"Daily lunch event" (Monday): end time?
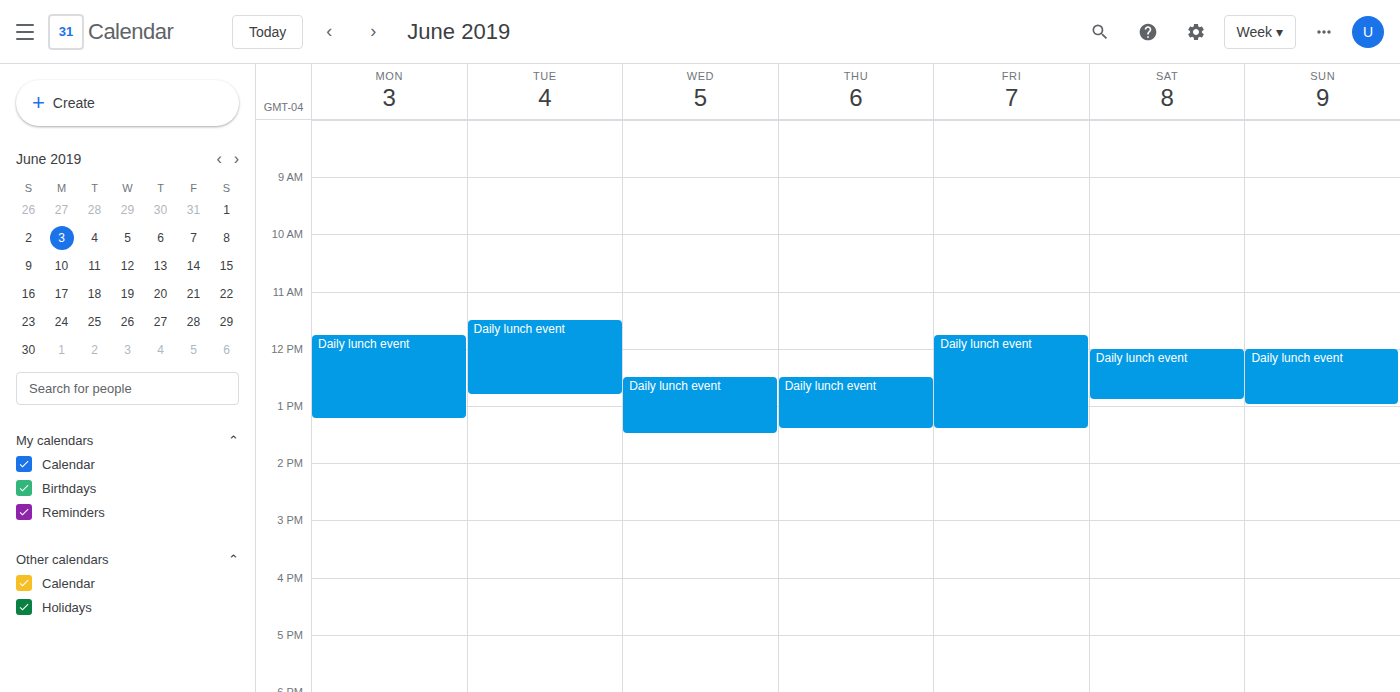
1:15 PM